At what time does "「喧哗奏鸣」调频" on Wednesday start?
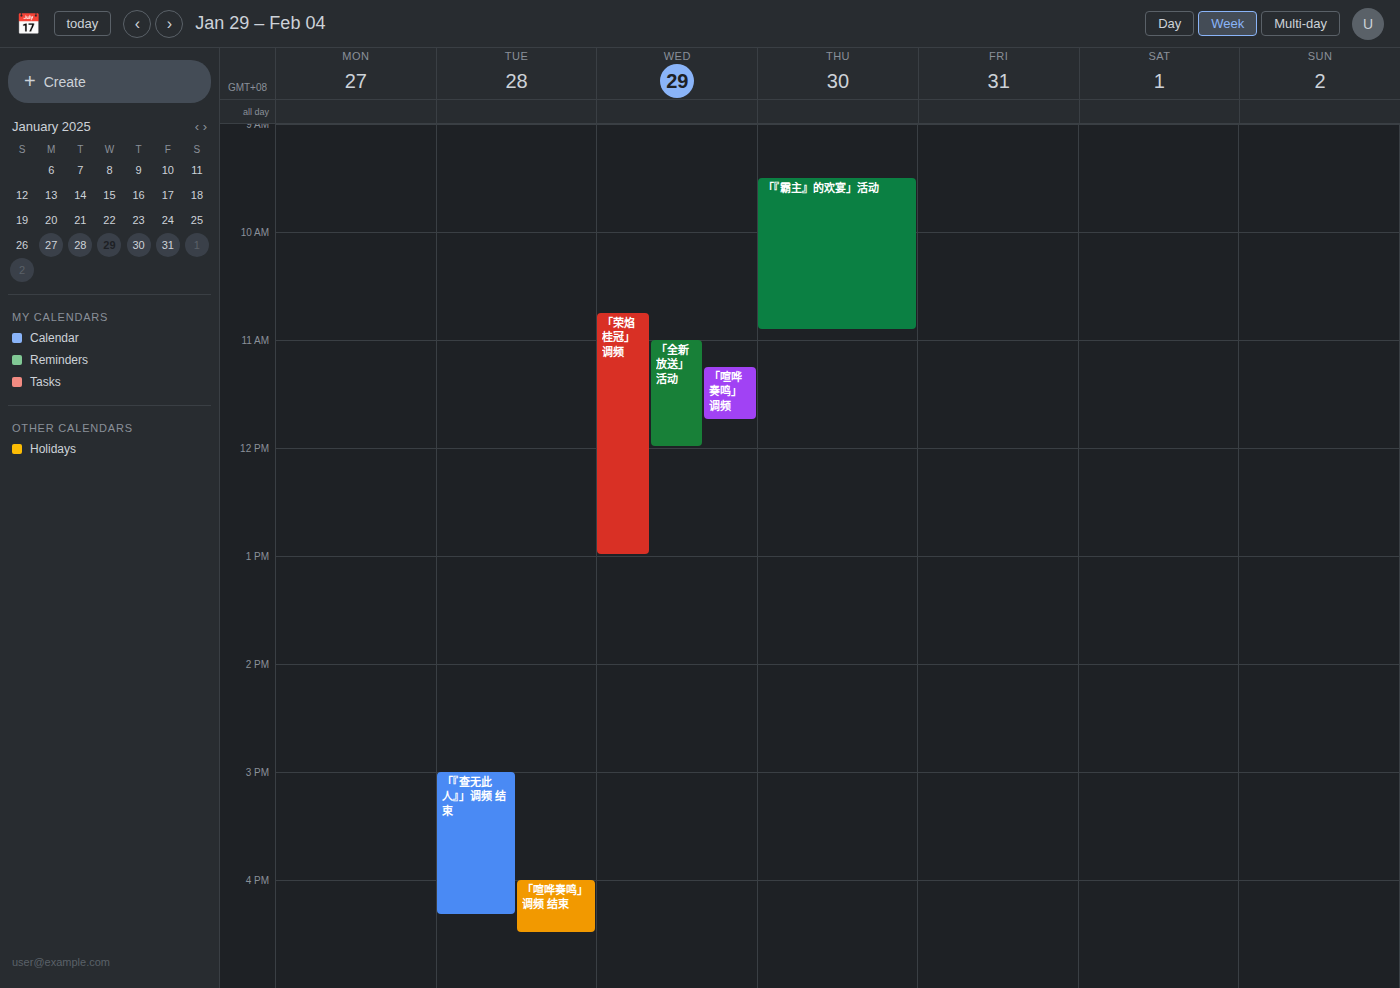
11:15